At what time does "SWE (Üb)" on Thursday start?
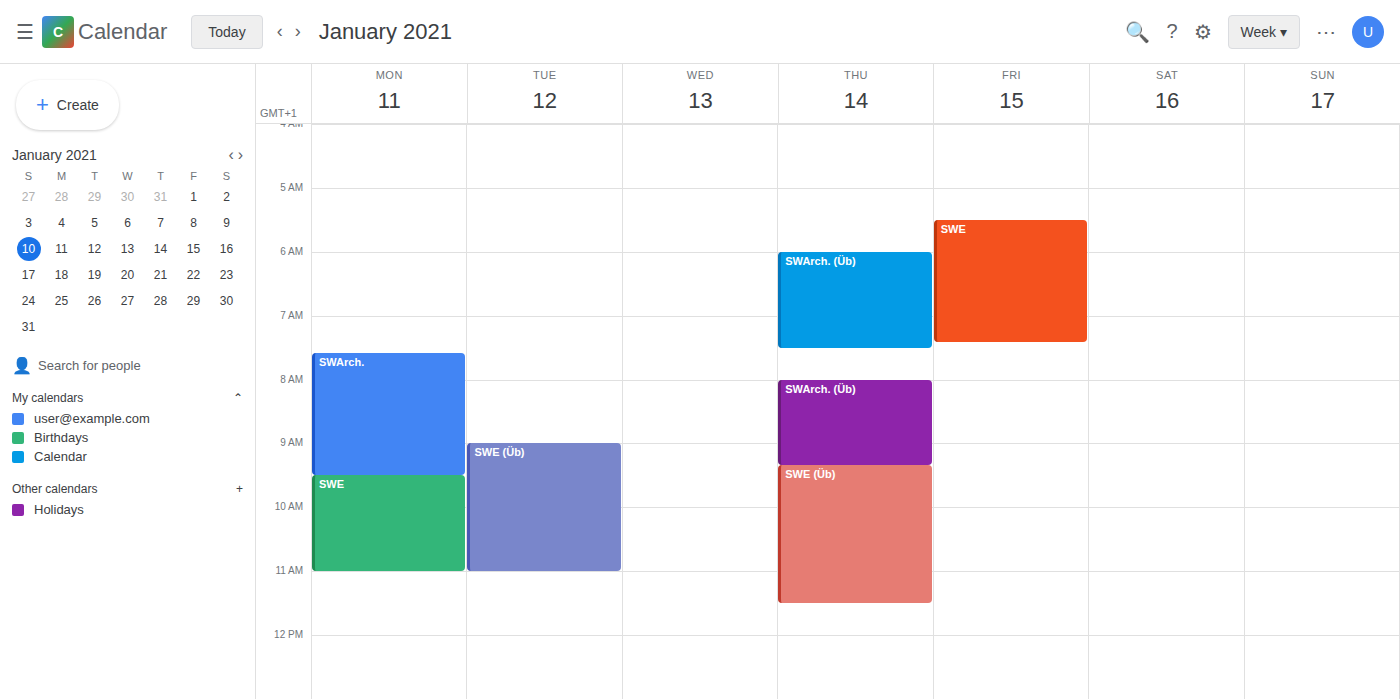
9:20 AM